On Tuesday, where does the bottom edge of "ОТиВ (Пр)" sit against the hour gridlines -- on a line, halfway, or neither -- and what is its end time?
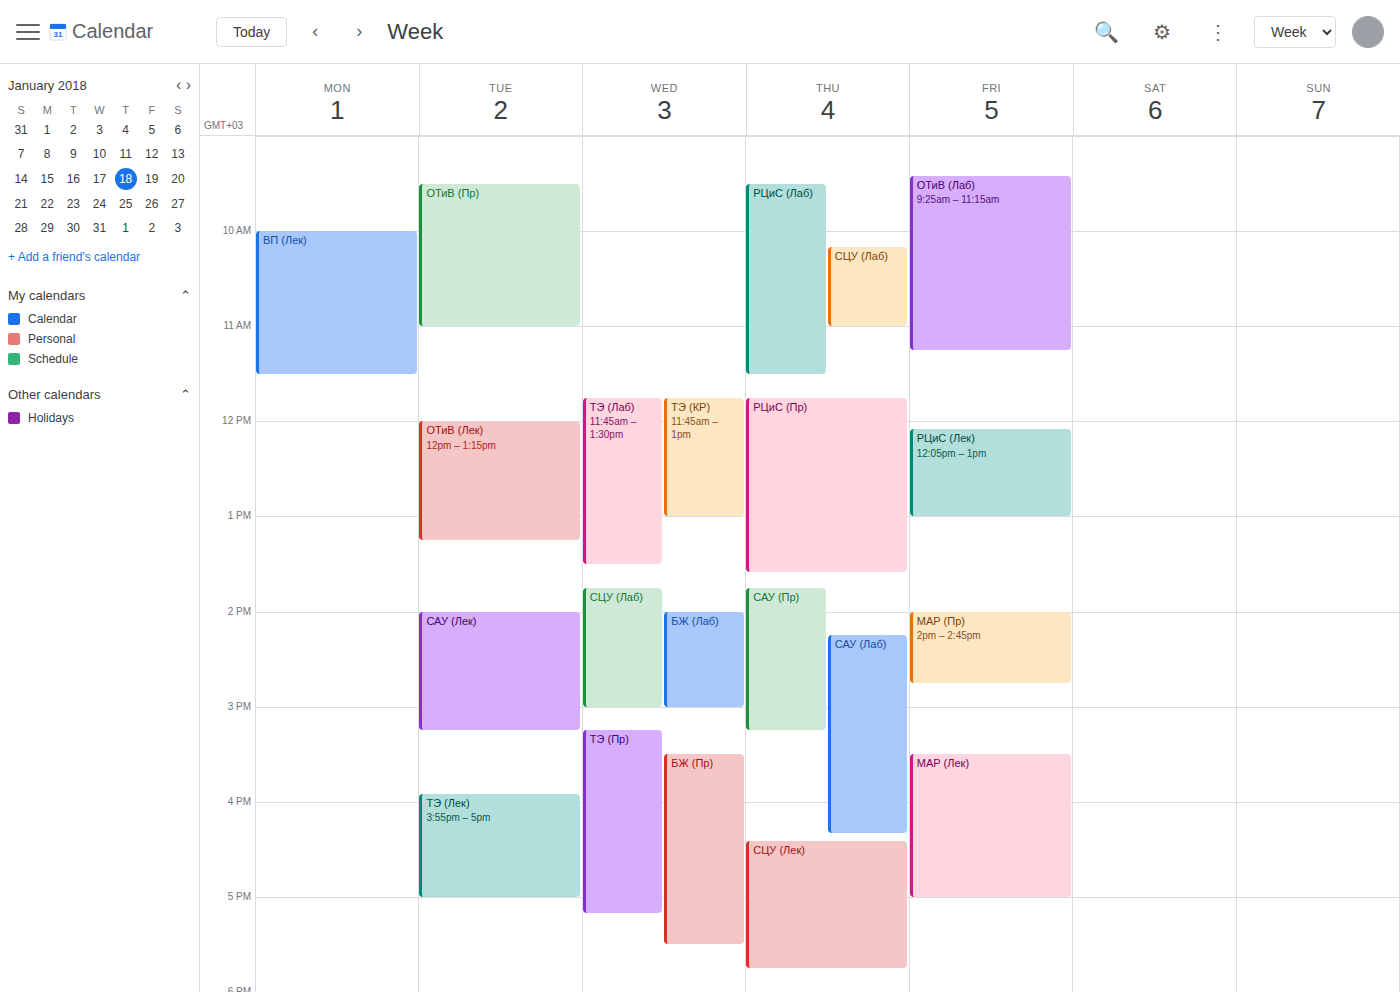
11:00 AM -- exactly on the 11 AM line.